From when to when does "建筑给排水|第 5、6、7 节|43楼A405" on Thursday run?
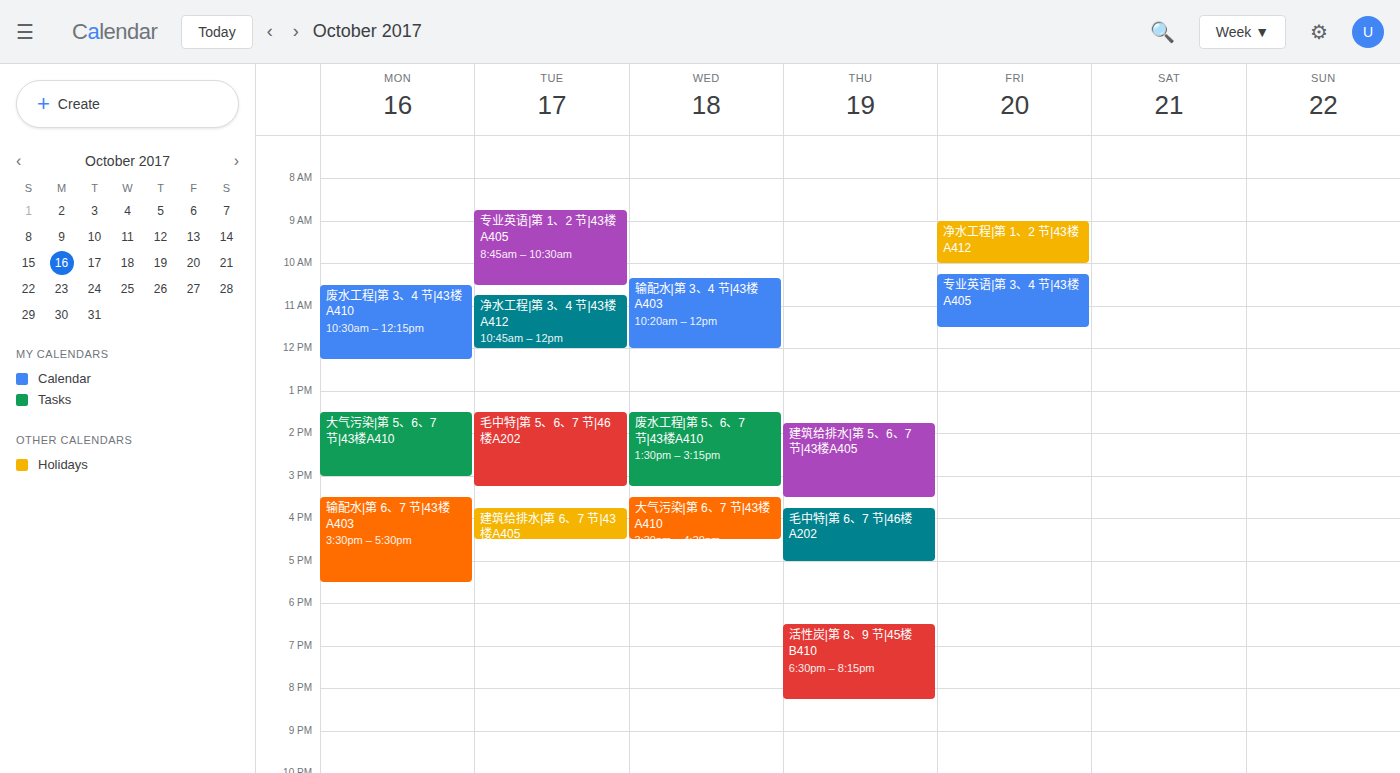
1:45 PM to 3:30 PM